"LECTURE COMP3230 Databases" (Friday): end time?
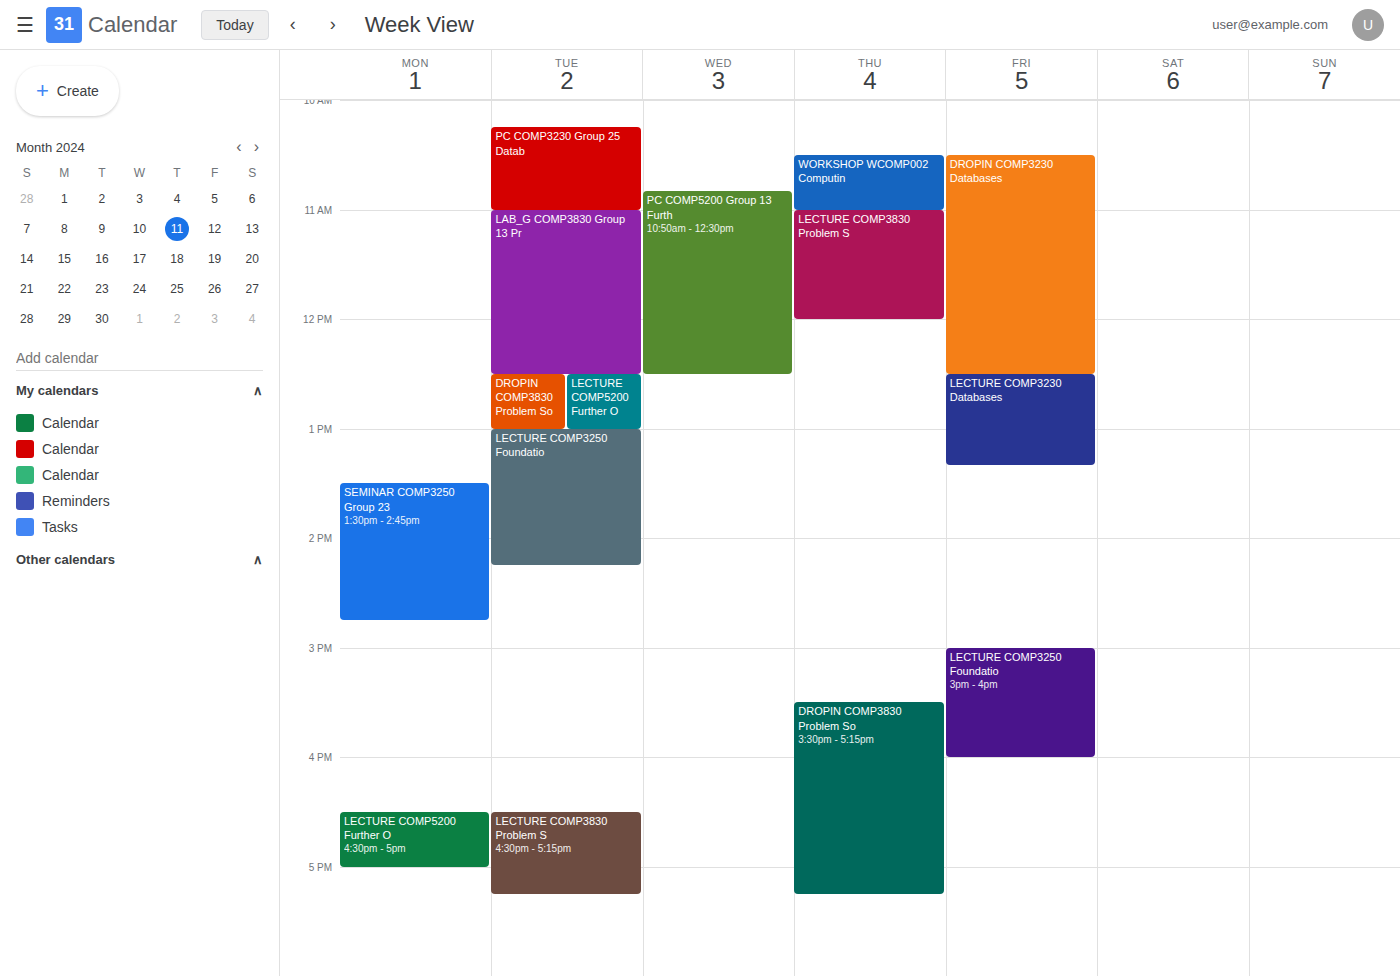
13:20